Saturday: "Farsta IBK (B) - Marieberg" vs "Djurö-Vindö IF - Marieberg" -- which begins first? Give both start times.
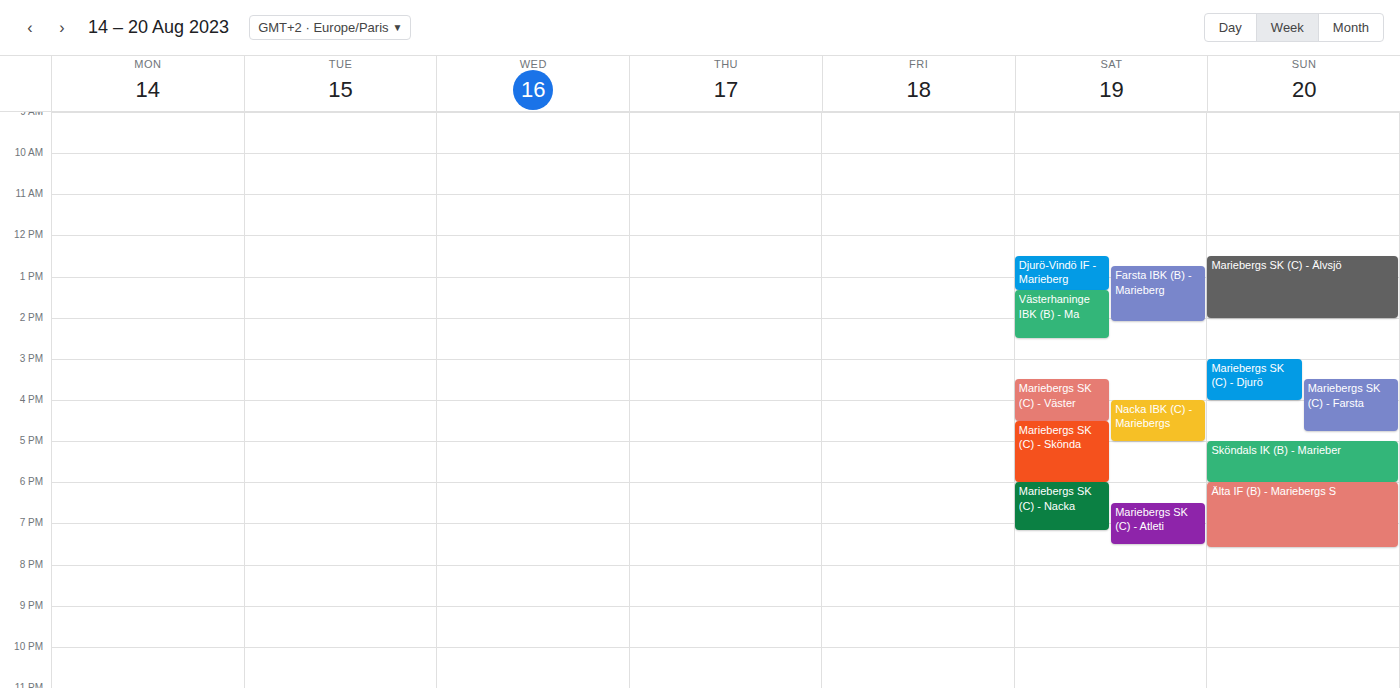
"Djurö-Vindö IF - Marieberg" 12:30 PM; "Farsta IBK (B) - Marieberg" 12:45 PM.